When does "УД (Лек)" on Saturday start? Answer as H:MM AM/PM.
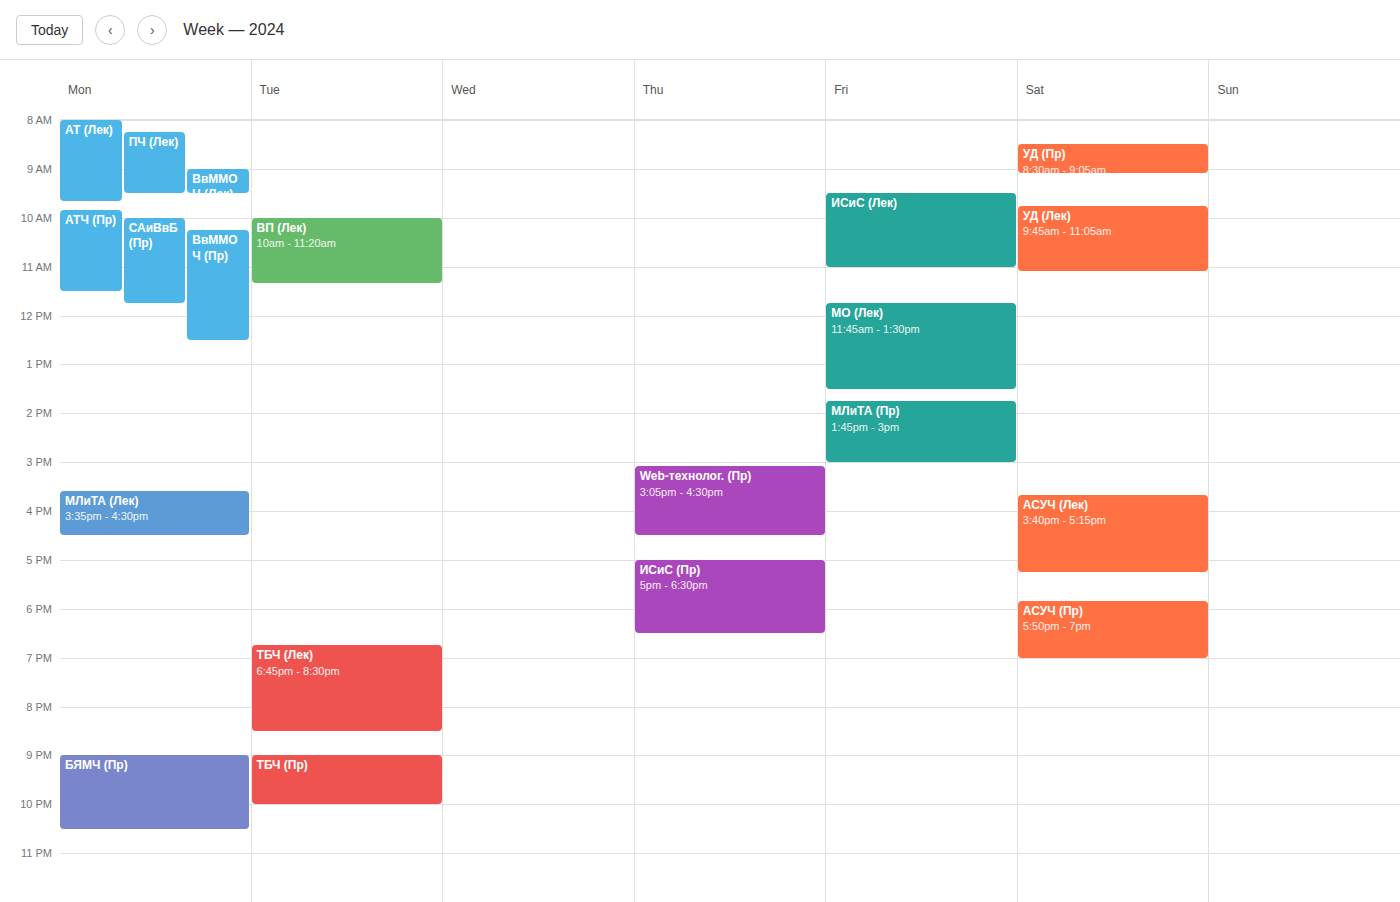
9:45 AM